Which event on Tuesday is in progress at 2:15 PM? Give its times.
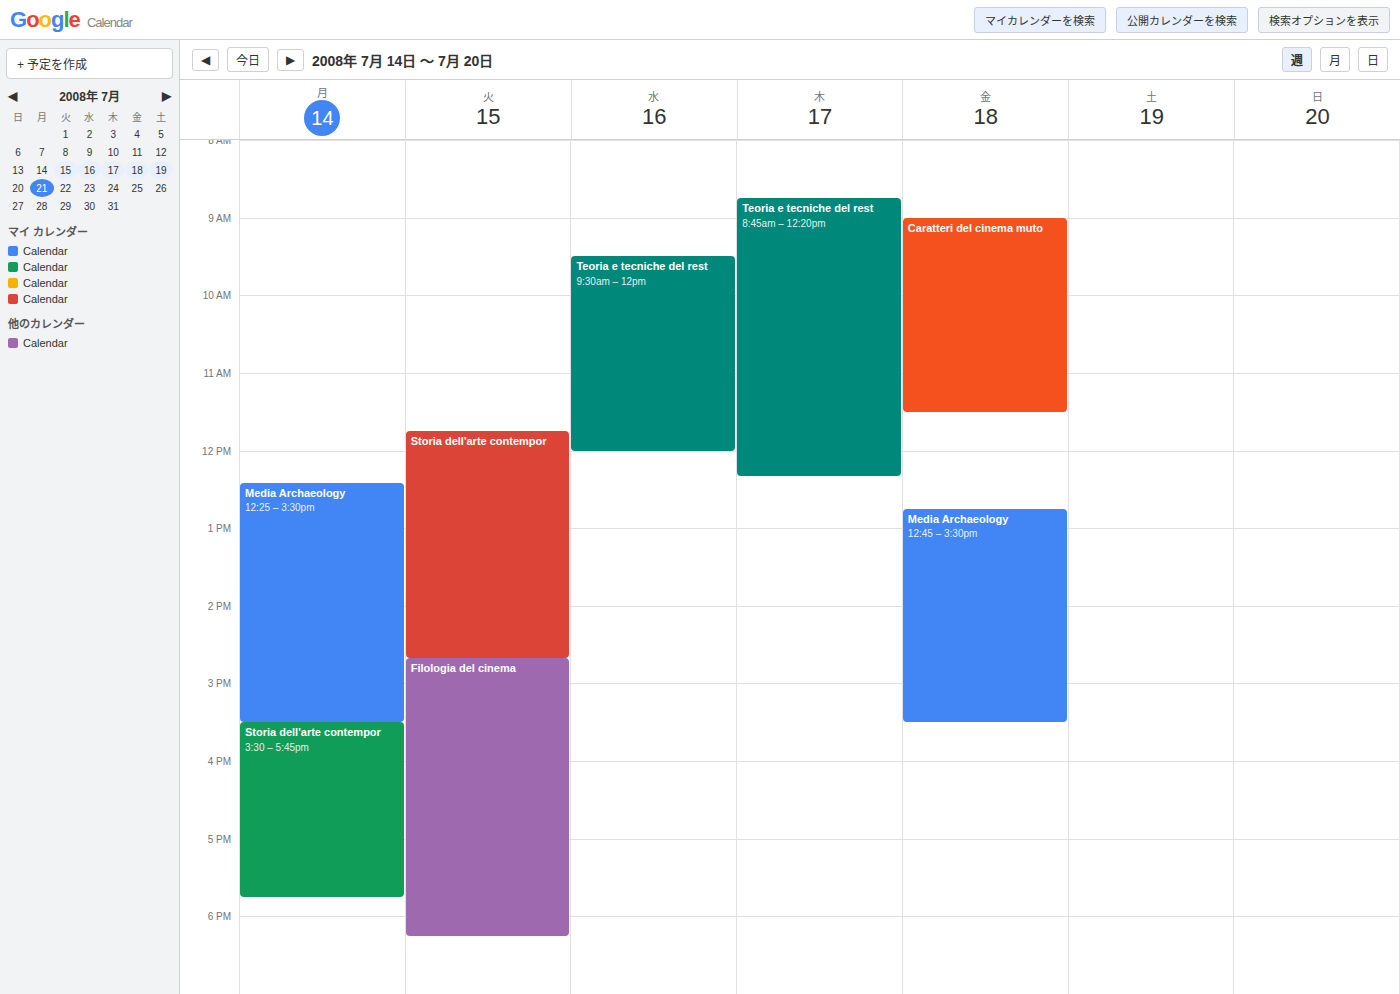
"Storia dell'arte contempor", 11:45 AM to 2:40 PM